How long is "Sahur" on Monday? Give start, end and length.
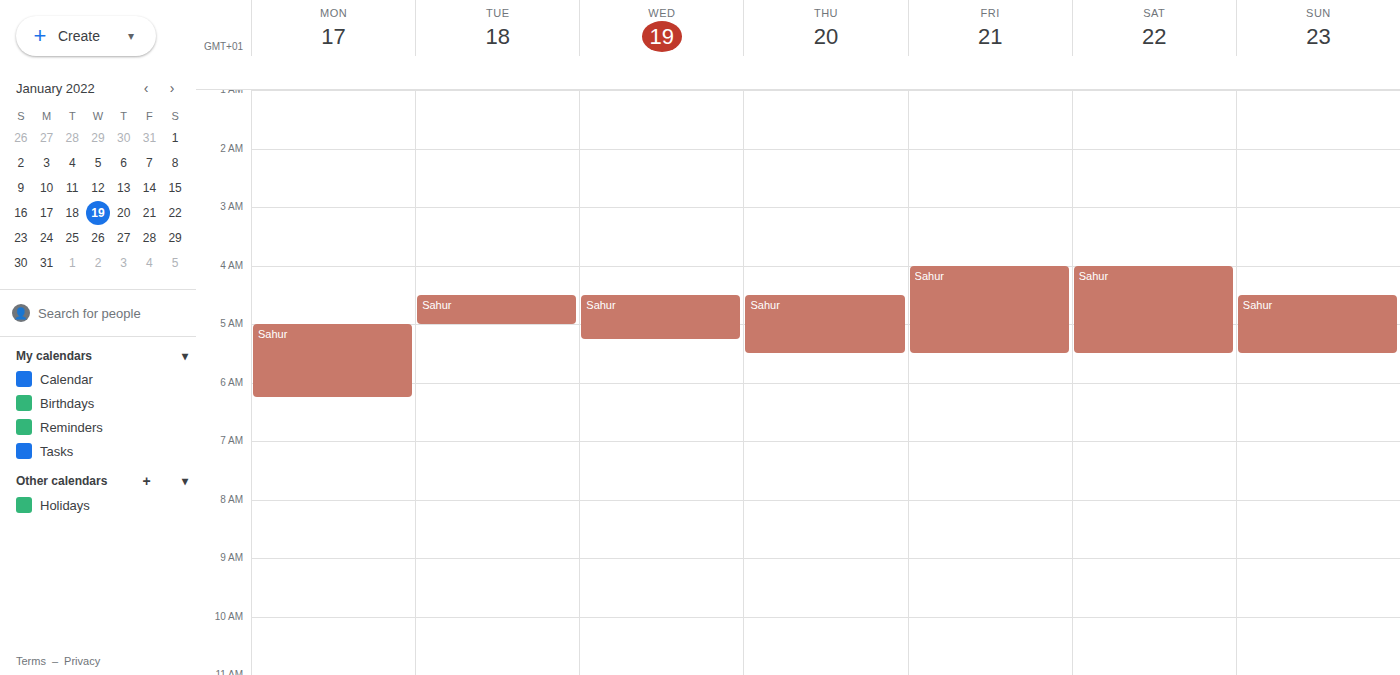
5:00 AM to 6:15 AM, 1 hour 15 minutes